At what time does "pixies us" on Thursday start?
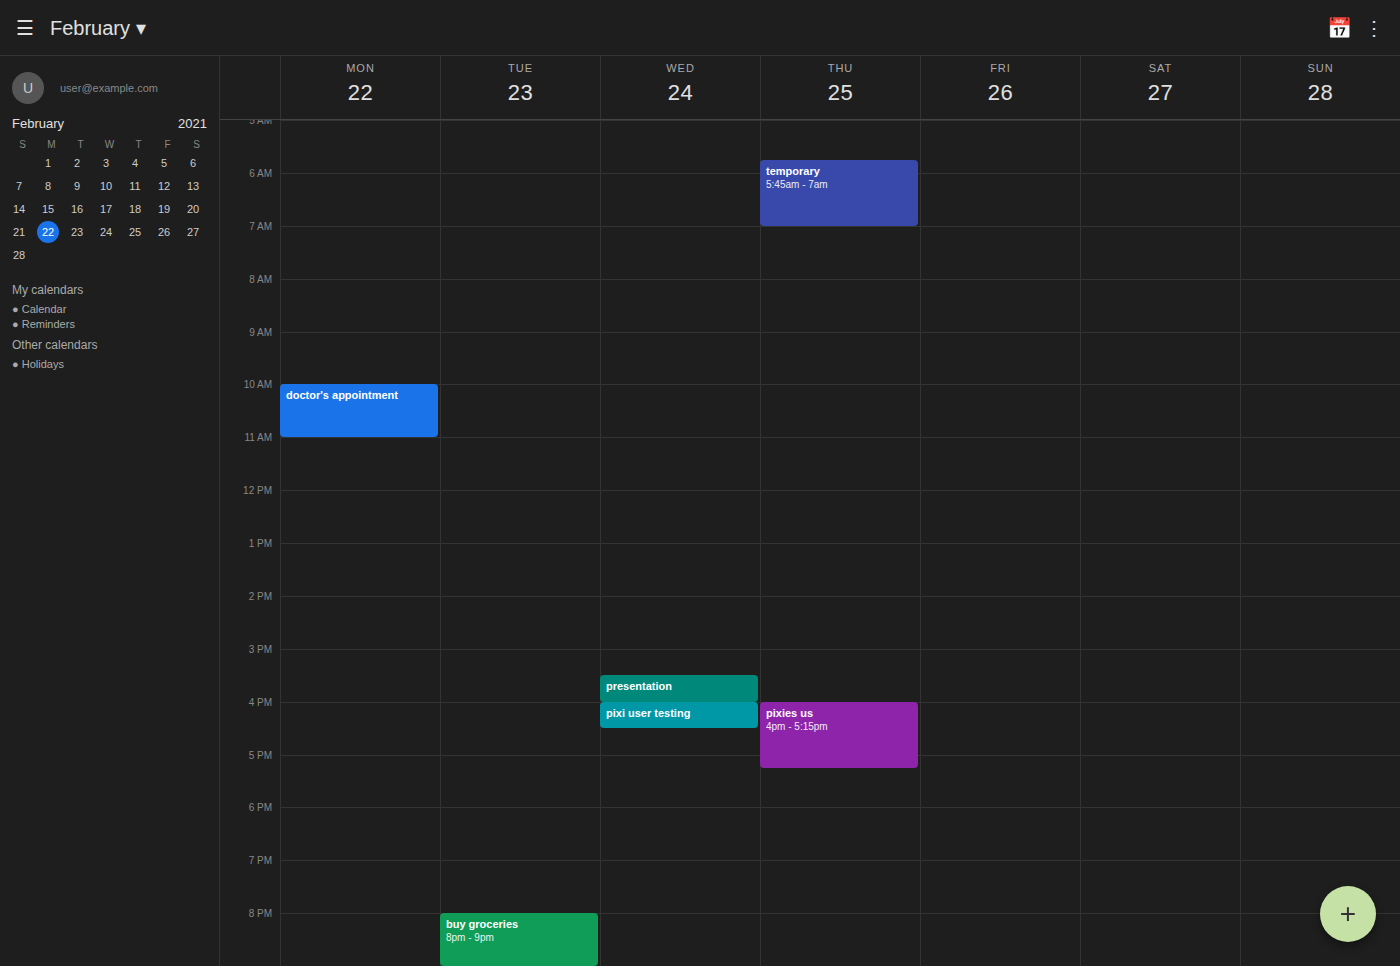
4:00 PM